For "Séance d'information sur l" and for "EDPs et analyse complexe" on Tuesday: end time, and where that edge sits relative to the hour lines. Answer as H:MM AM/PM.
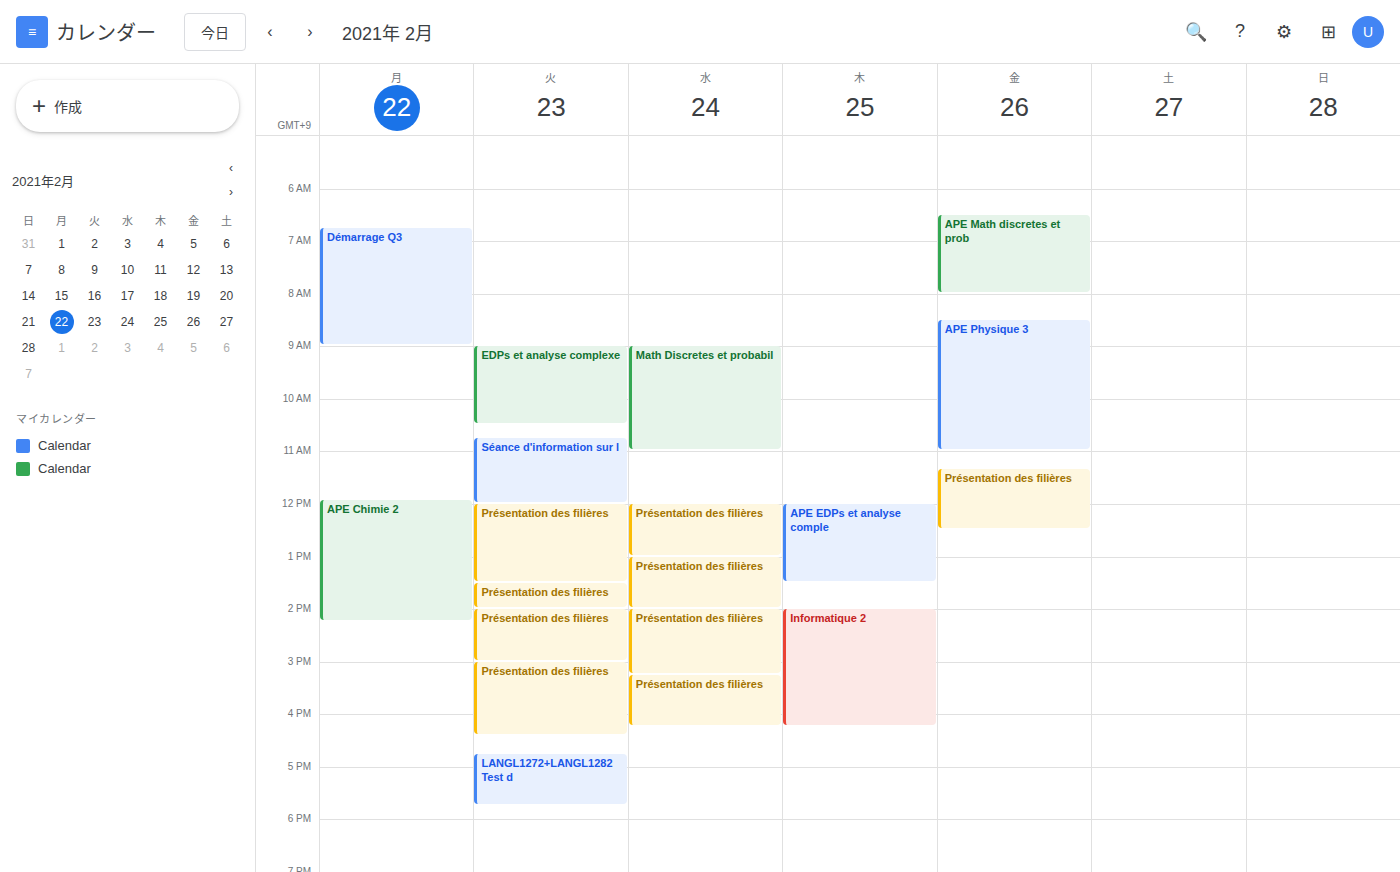
"Séance d'information sur l": 12:00 PM, exactly on the 12 PM line. "EDPs et analyse complexe": 10:30 AM, halfway between the 10 AM and 11 AM lines.